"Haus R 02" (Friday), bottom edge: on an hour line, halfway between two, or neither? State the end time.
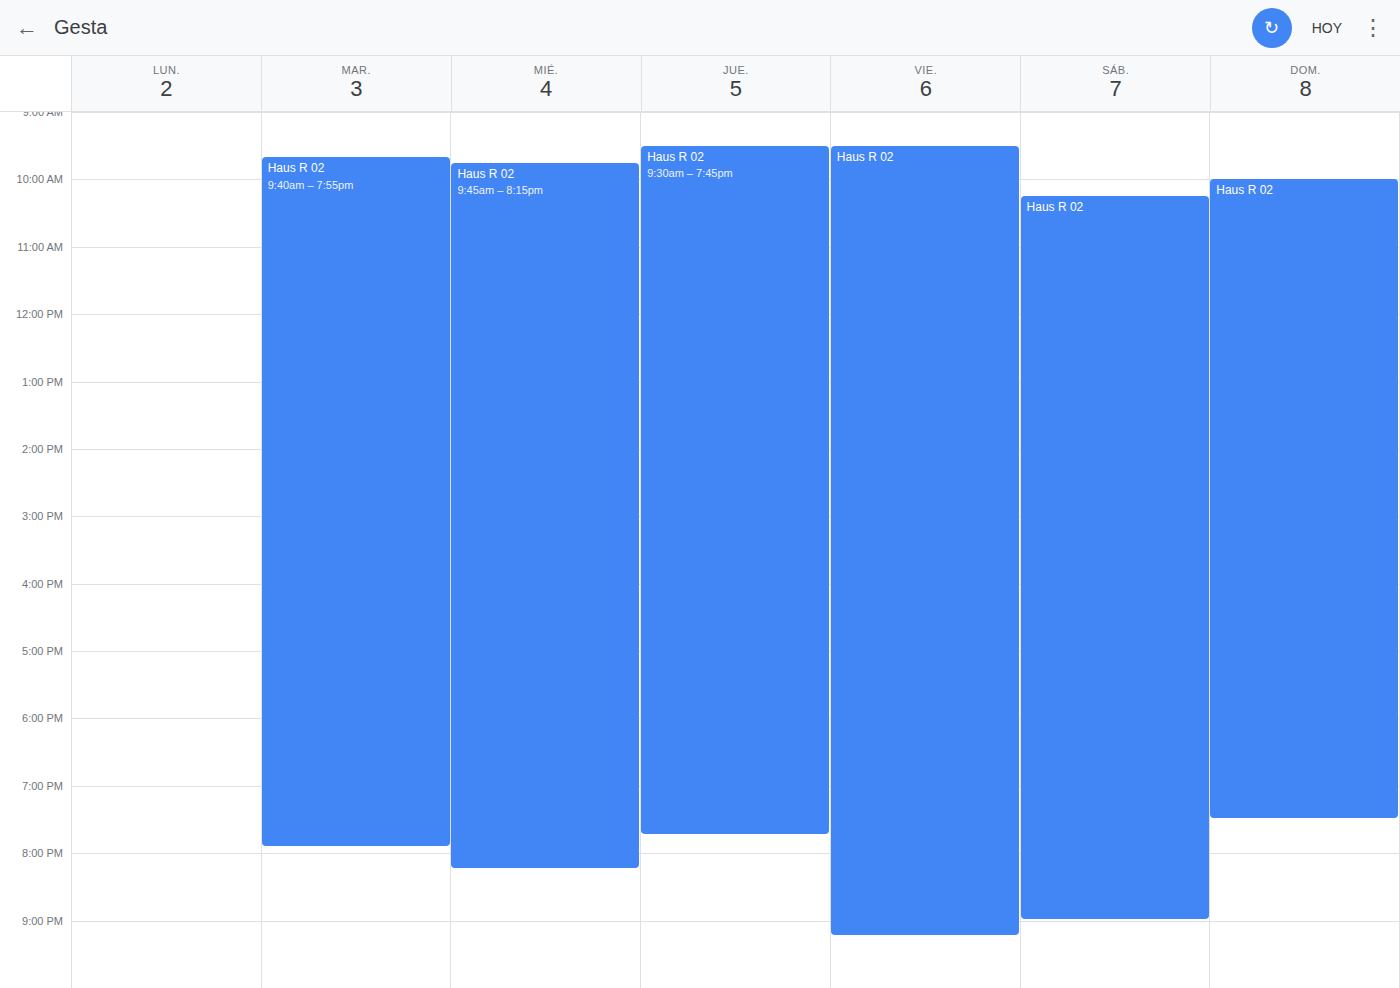
9:15 PM -- neither: a quarter of the way from the 9 PM line to the 10 PM line.